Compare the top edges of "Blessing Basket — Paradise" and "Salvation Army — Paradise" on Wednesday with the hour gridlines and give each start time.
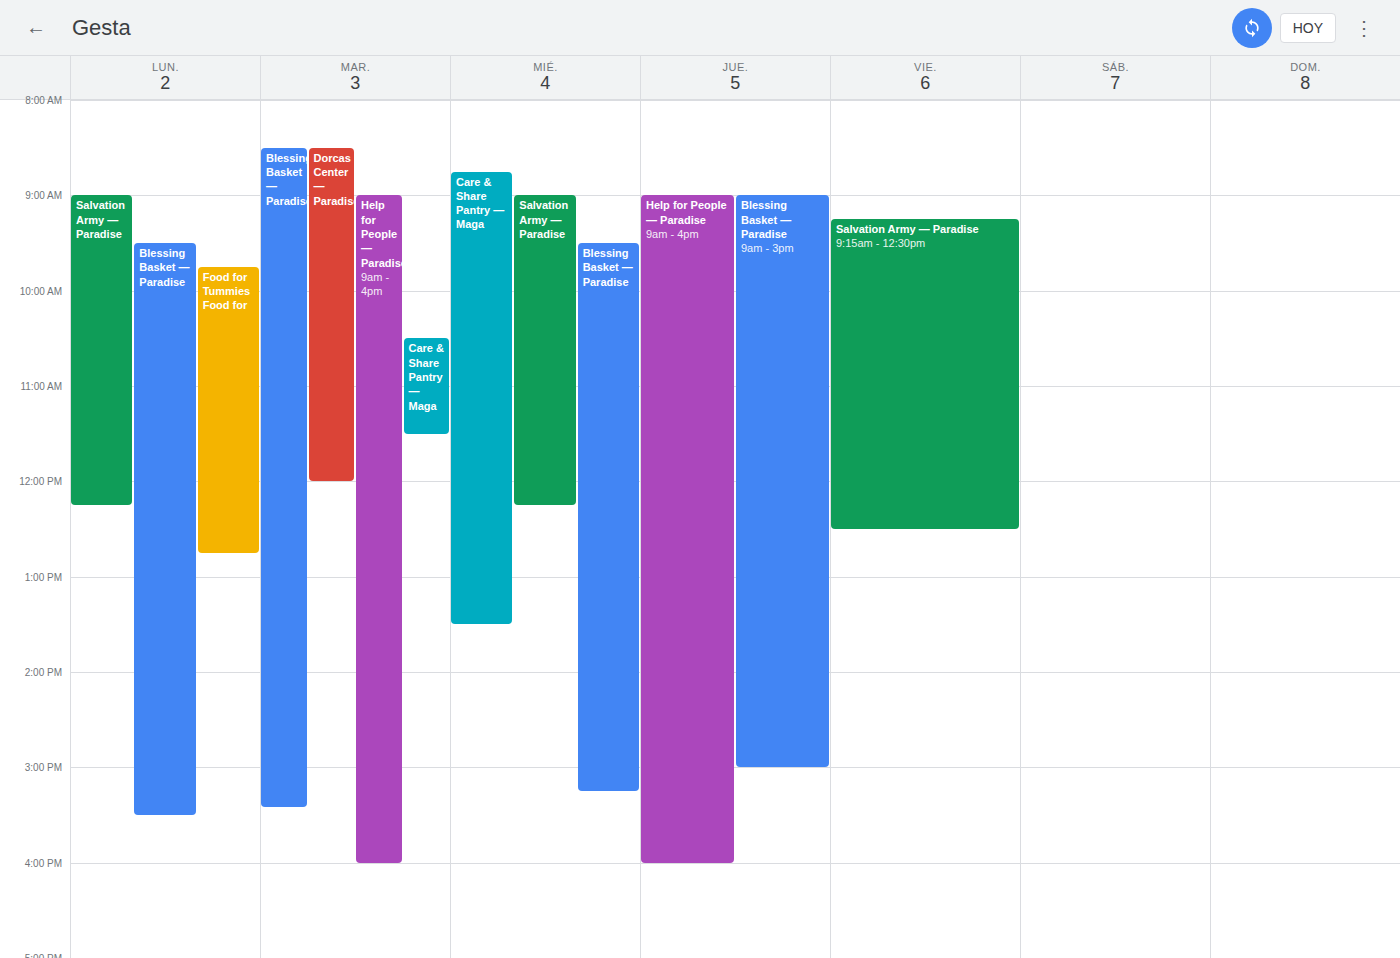
"Blessing Basket — Paradise": 9:30 AM, halfway between the 9 AM and 10 AM lines. "Salvation Army — Paradise": 9:00 AM, exactly on the 9 AM line.